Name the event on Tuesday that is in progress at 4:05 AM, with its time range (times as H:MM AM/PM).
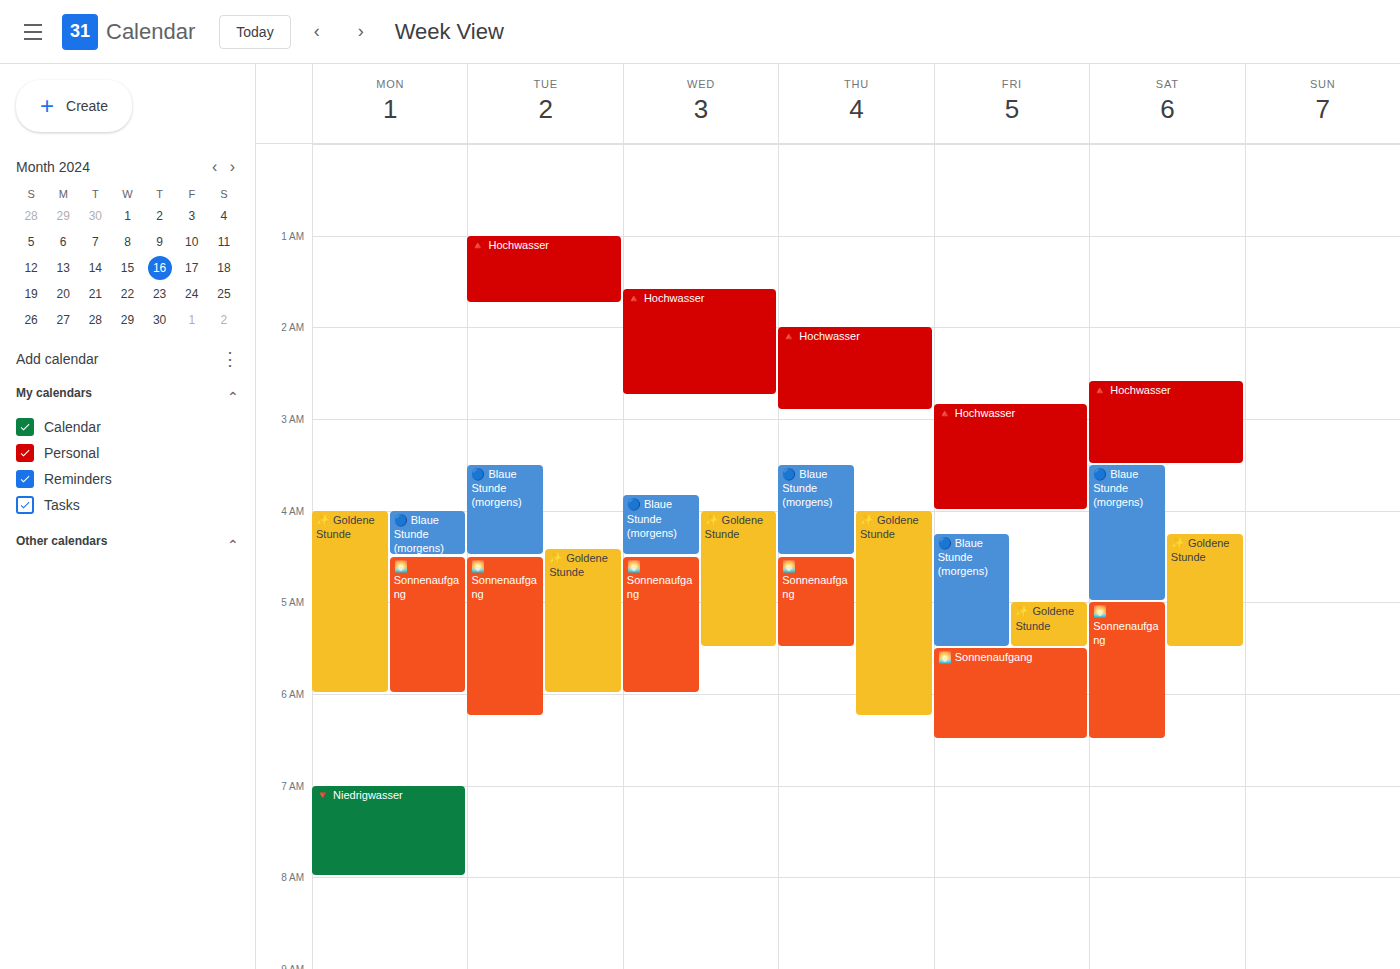
"🔵 Blaue Stunde (morgens)", 3:30 AM to 4:30 AM